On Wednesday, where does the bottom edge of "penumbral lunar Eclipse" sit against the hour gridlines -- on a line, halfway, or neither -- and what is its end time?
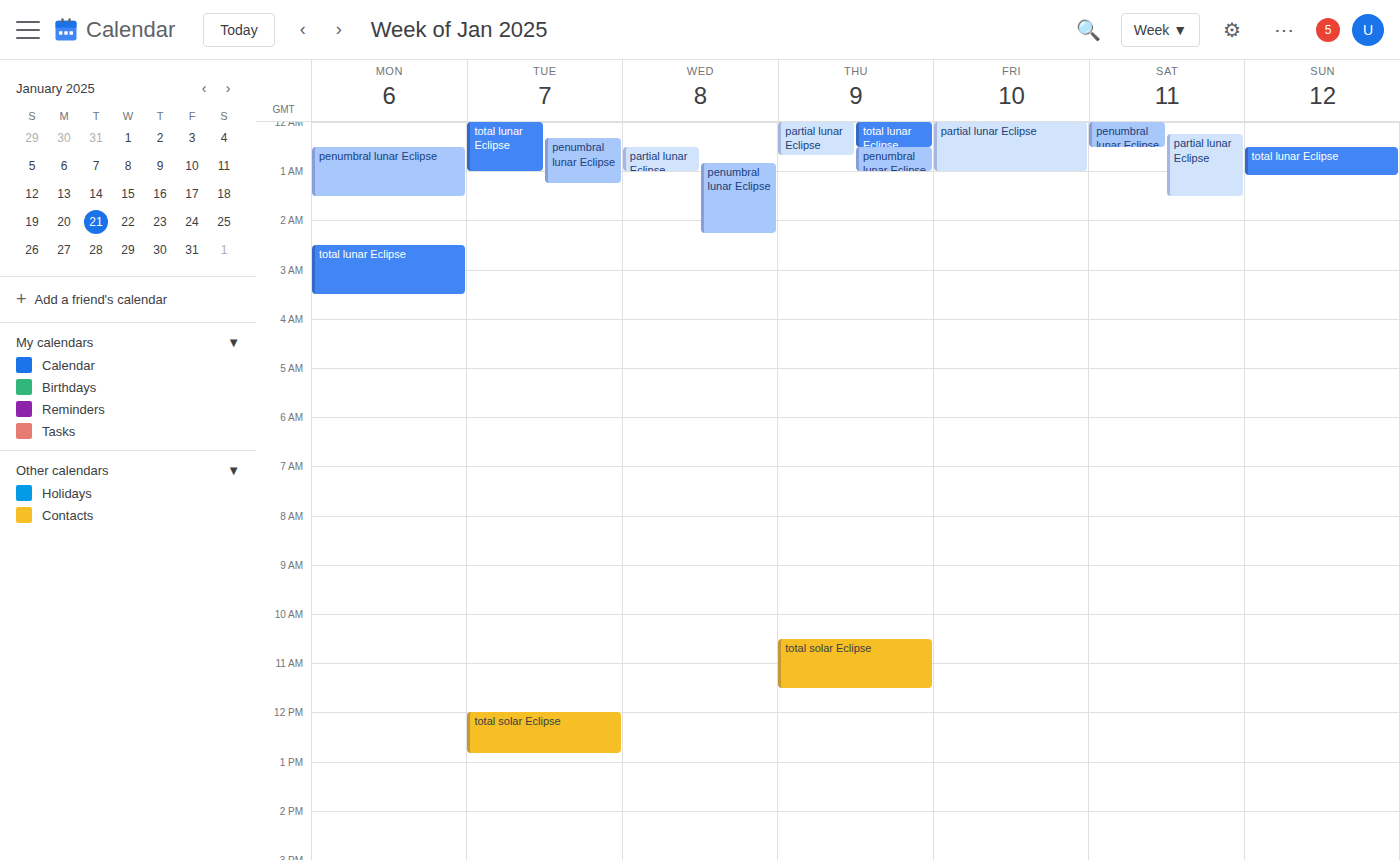
2:15 AM -- neither: a quarter of the way from the 2 AM line to the 3 AM line.